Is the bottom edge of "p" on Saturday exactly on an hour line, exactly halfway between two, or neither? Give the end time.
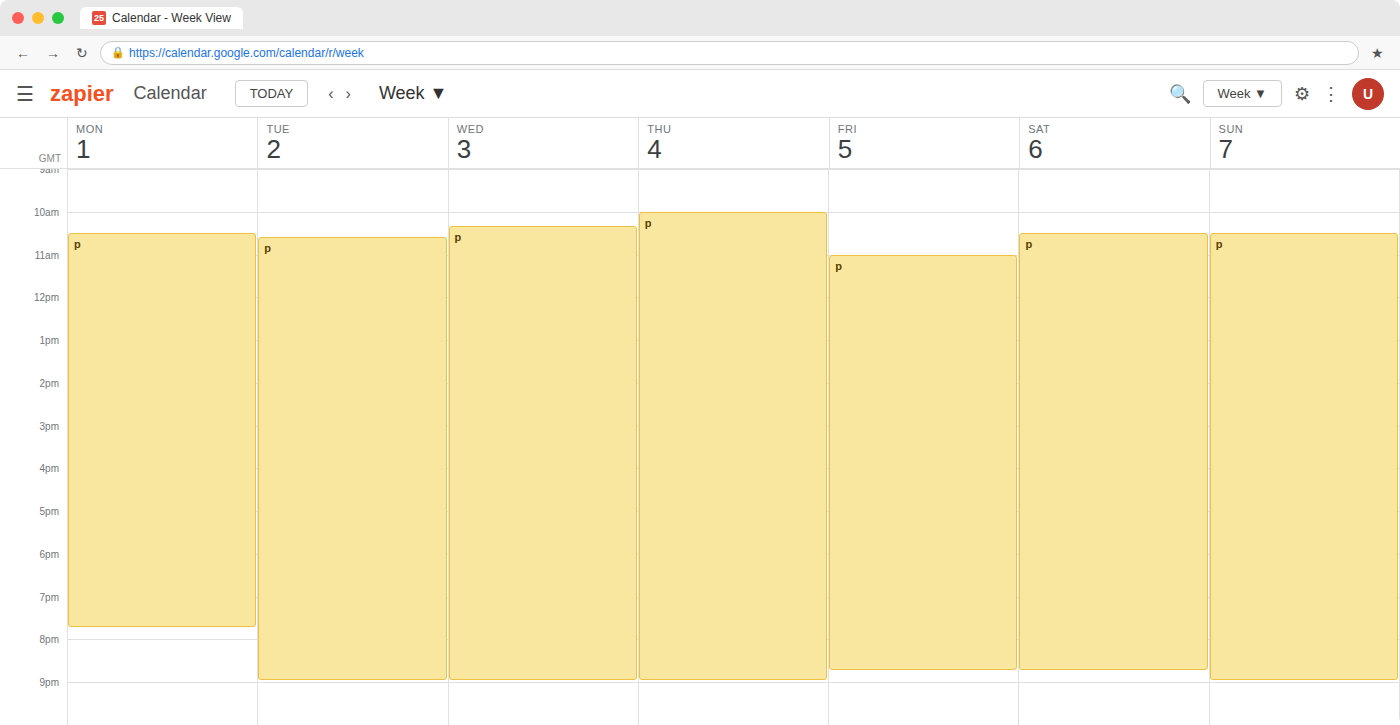
8:45 PM -- neither: three quarters of the way from the 8 PM line to the 9 PM line.